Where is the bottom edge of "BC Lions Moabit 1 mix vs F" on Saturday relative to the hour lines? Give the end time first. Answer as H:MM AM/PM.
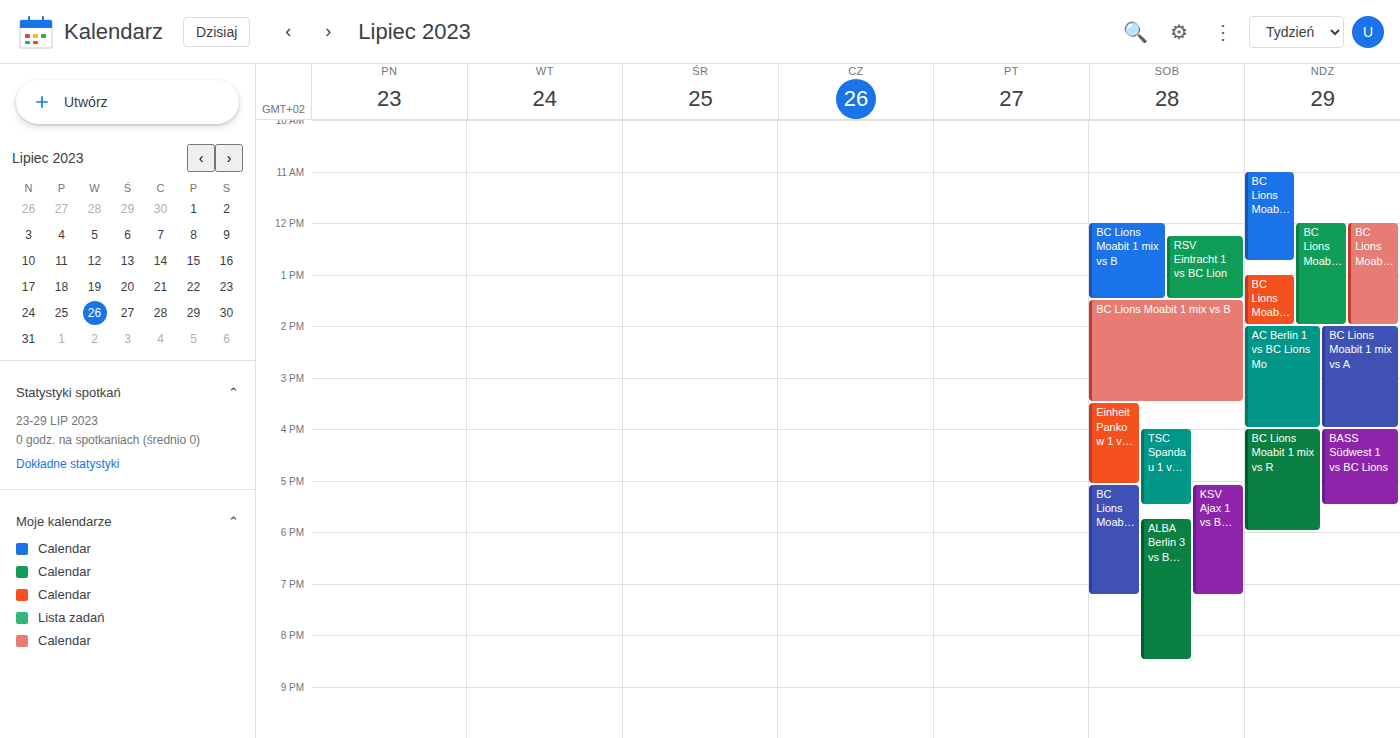
7:15 PM -- neither: a quarter of the way from the 7 PM line to the 8 PM line.